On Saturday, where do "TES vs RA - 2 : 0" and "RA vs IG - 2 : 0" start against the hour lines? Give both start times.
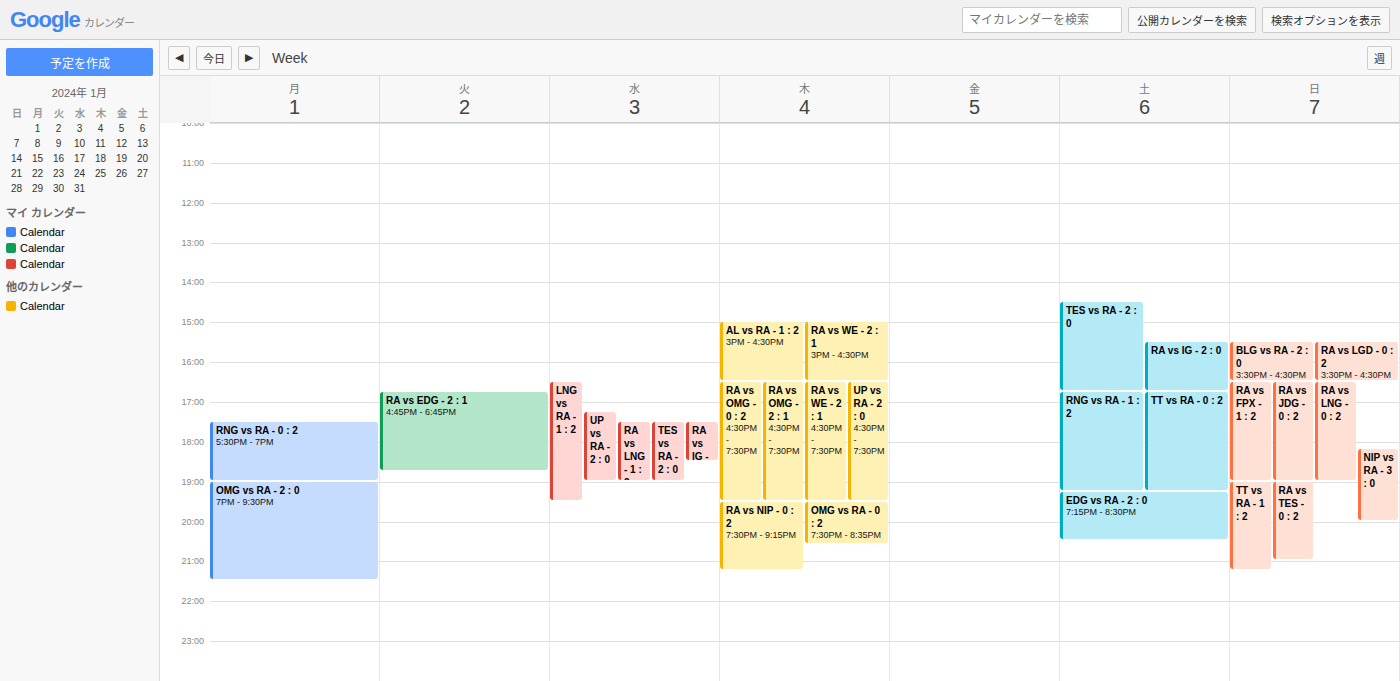
"TES vs RA - 2 : 0": 2:30 PM, halfway between the 2 PM and 3 PM lines. "RA vs IG - 2 : 0": 3:30 PM, halfway between the 3 PM and 4 PM lines.